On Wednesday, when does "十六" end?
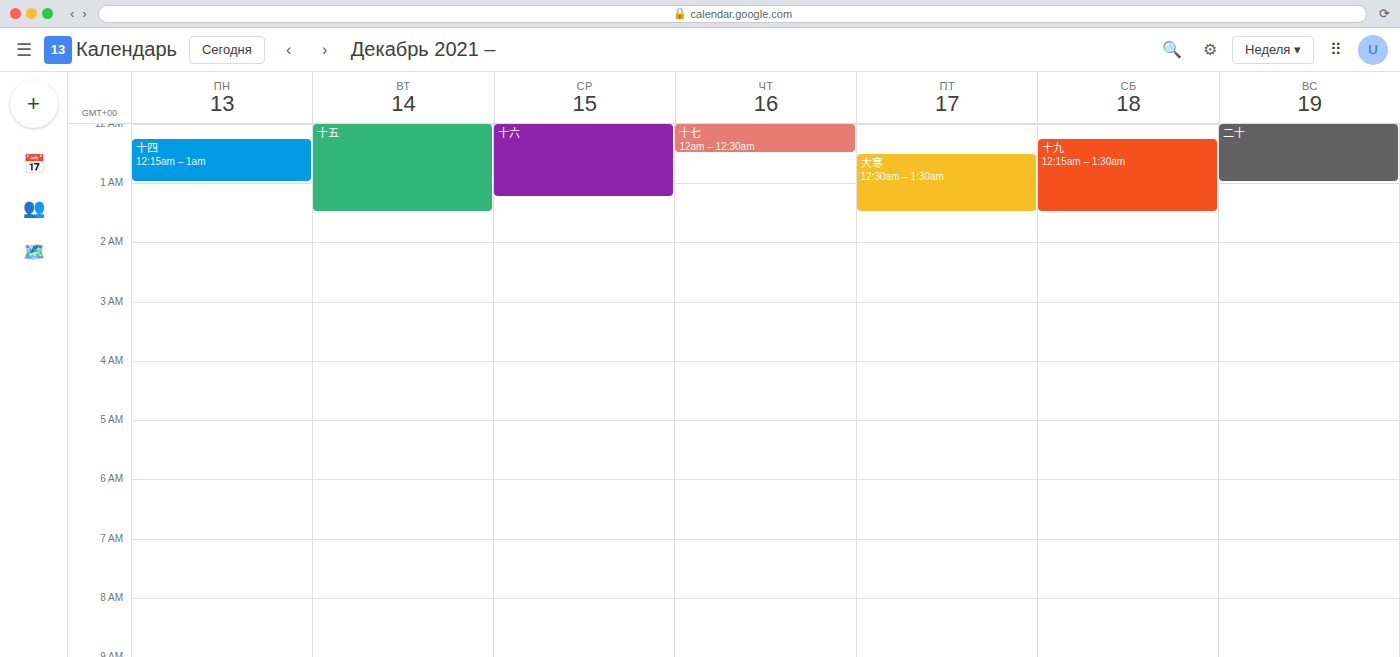
1:15 AM